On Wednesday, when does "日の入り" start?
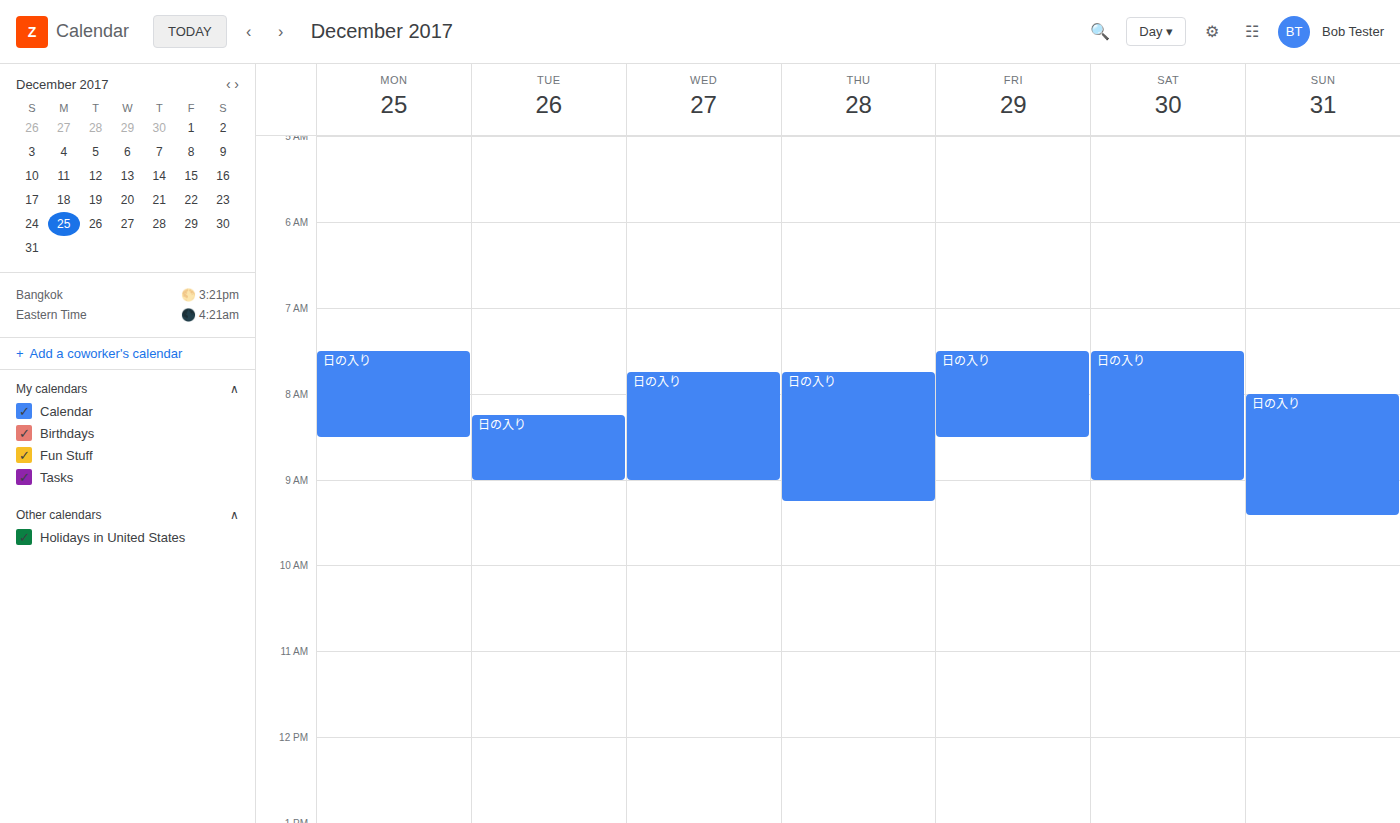
7:45 AM